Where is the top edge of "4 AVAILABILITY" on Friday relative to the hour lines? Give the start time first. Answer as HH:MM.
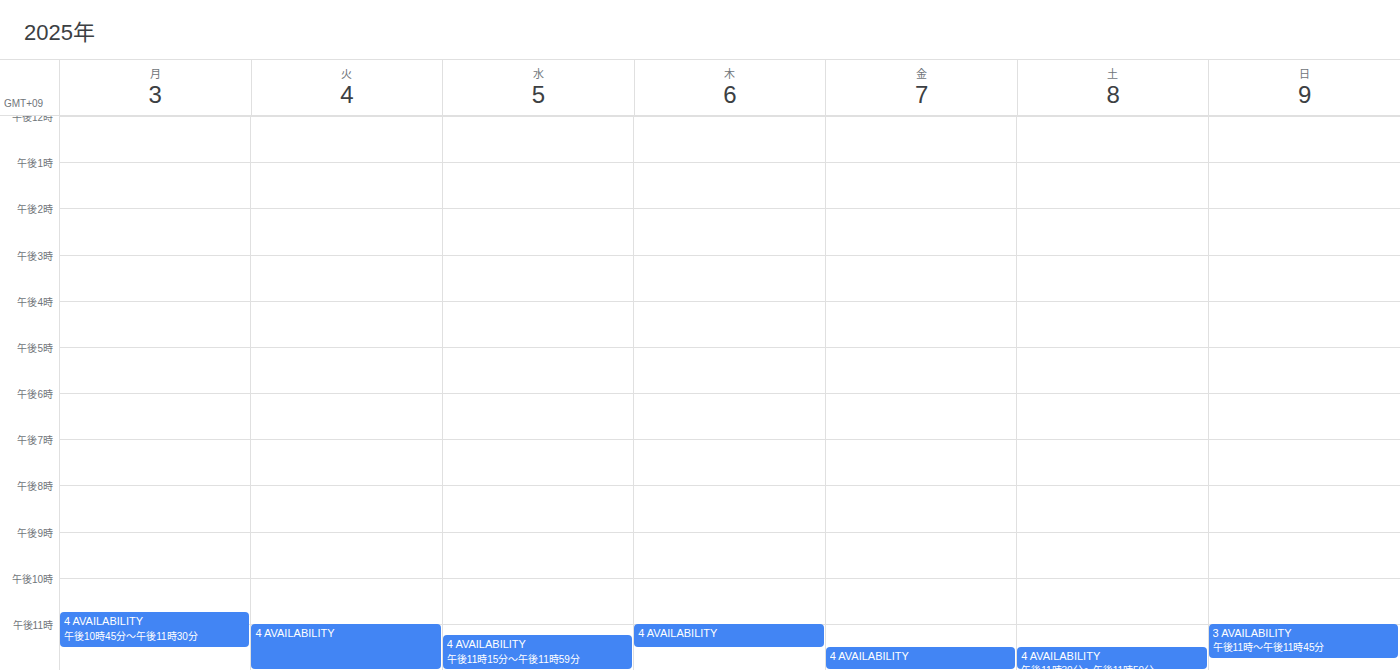
23:30 -- halfway between the 23:00 and 24:00 lines.